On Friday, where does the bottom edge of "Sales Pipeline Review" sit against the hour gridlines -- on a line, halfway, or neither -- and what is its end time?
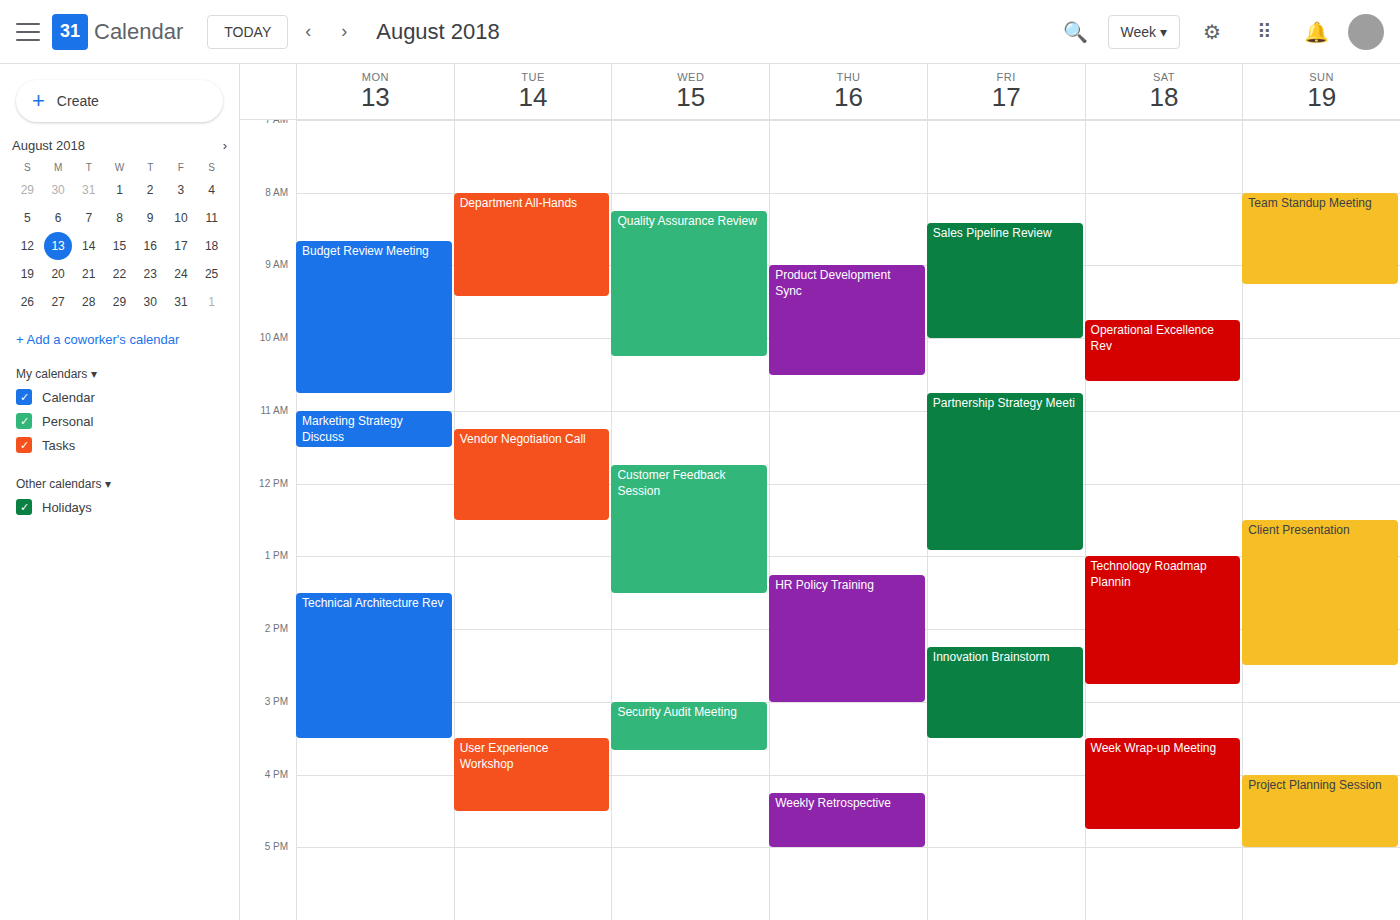
10:00 -- exactly on the 10:00 line.